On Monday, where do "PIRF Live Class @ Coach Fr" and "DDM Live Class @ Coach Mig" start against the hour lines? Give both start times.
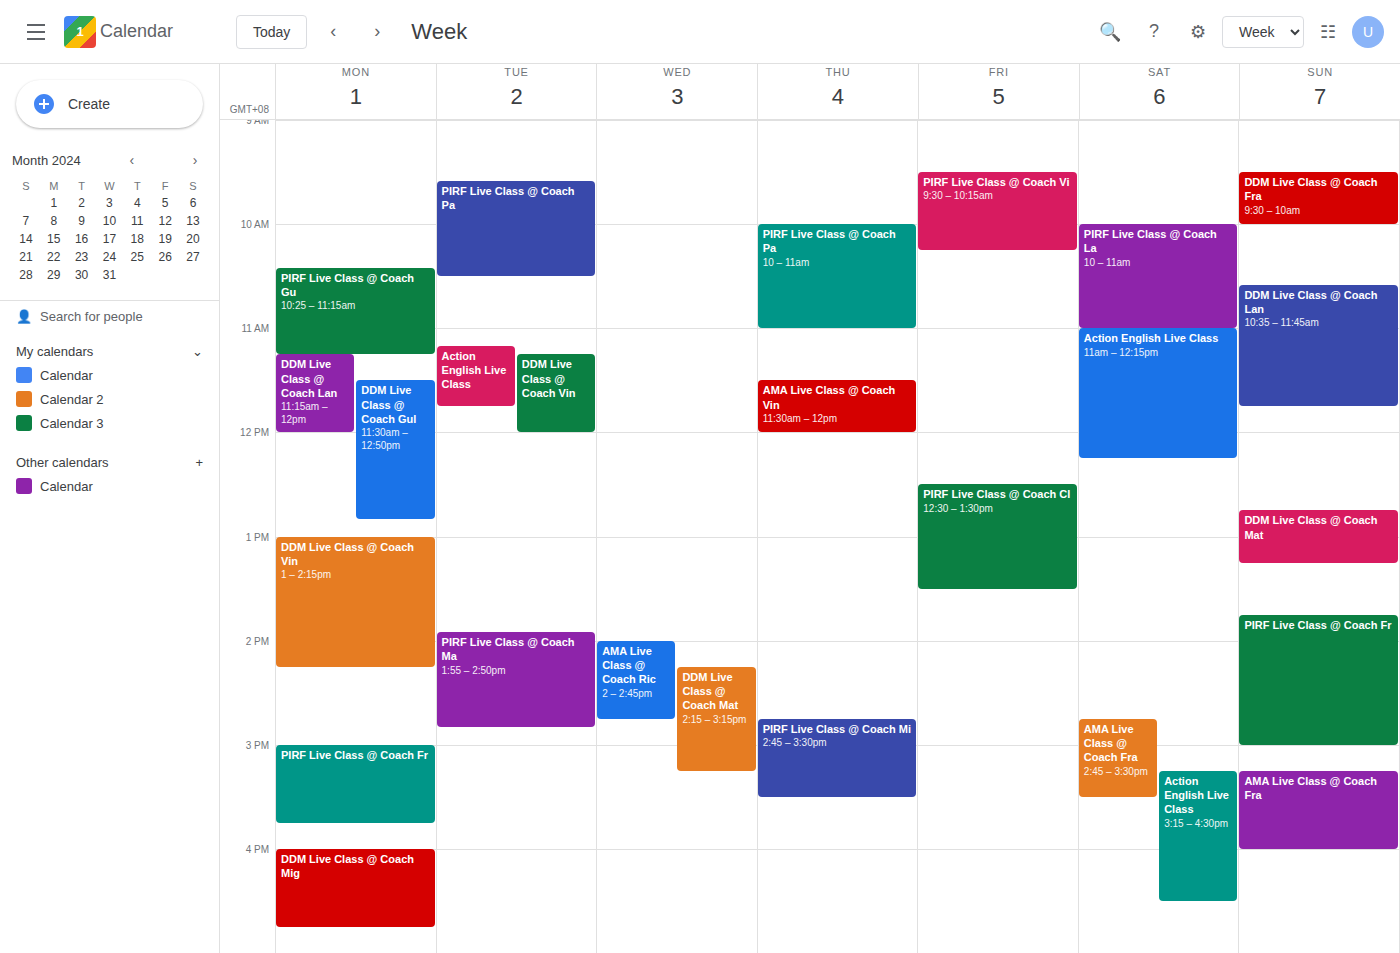
"PIRF Live Class @ Coach Fr": 3:00 PM, exactly on the 3 PM line. "DDM Live Class @ Coach Mig": 4:00 PM, exactly on the 4 PM line.